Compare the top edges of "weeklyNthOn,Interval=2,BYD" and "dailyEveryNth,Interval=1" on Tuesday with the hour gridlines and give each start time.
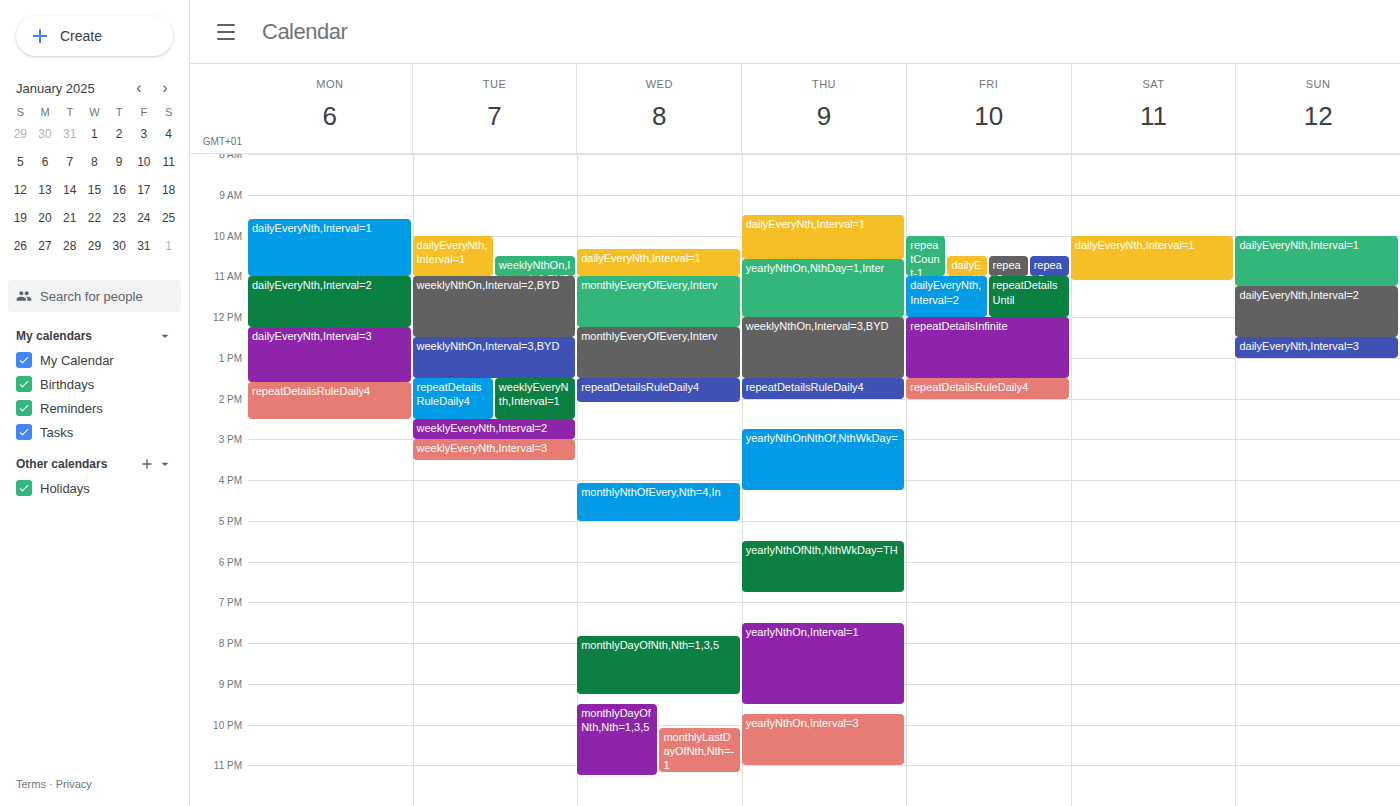
"weeklyNthOn,Interval=2,BYD": 11:00 AM, exactly on the 11 AM line. "dailyEveryNth,Interval=1": 10:00 AM, exactly on the 10 AM line.